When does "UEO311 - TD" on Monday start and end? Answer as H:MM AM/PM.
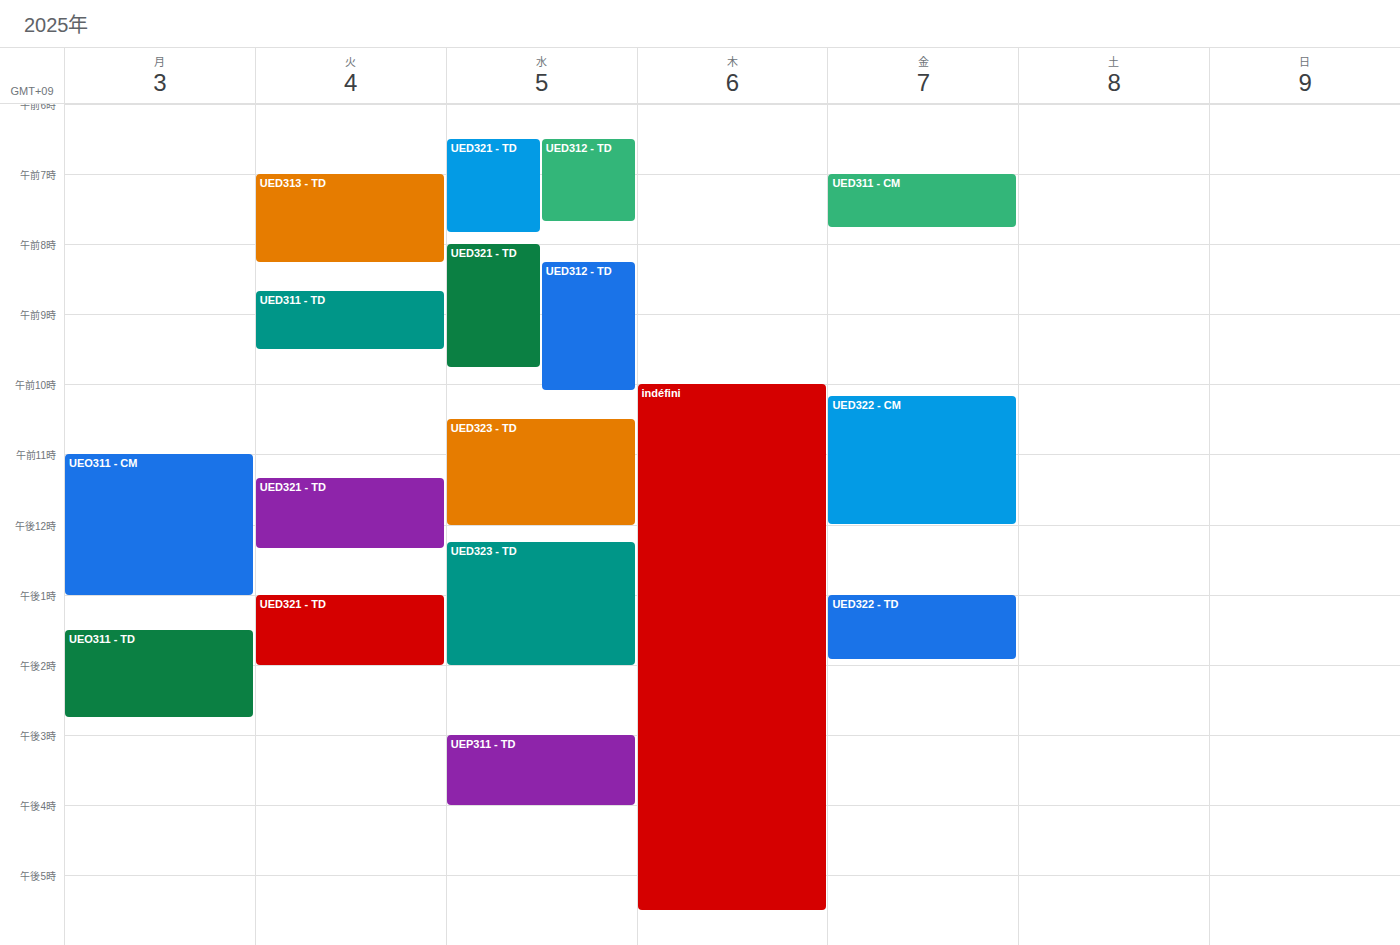
1:30 PM to 2:45 PM